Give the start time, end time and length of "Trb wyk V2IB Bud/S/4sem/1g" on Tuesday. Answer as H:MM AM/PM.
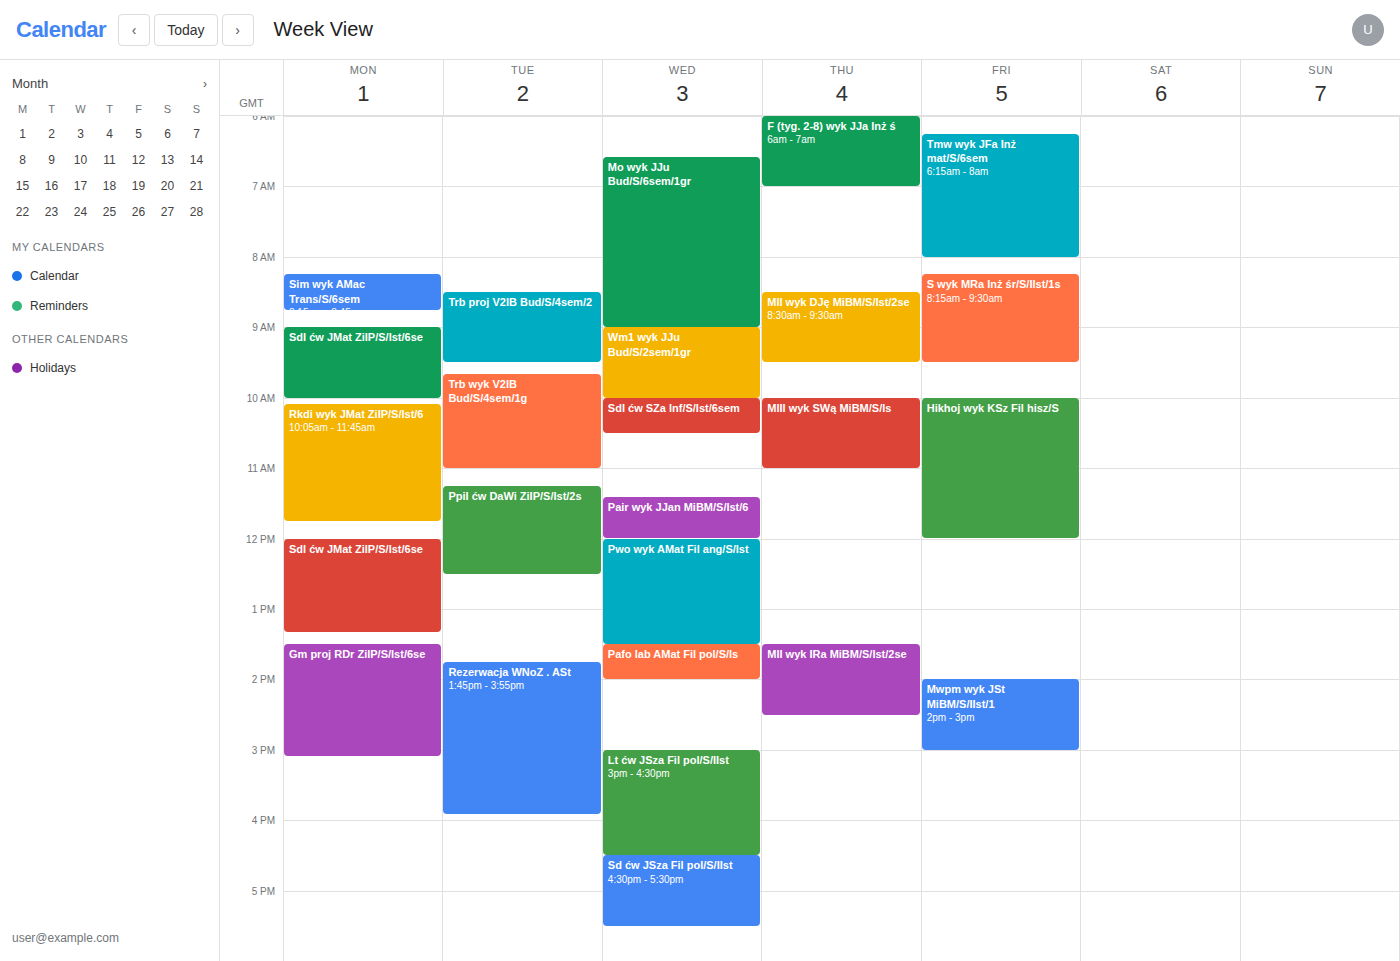
9:40 AM to 11:00 AM, 1 hour 20 minutes